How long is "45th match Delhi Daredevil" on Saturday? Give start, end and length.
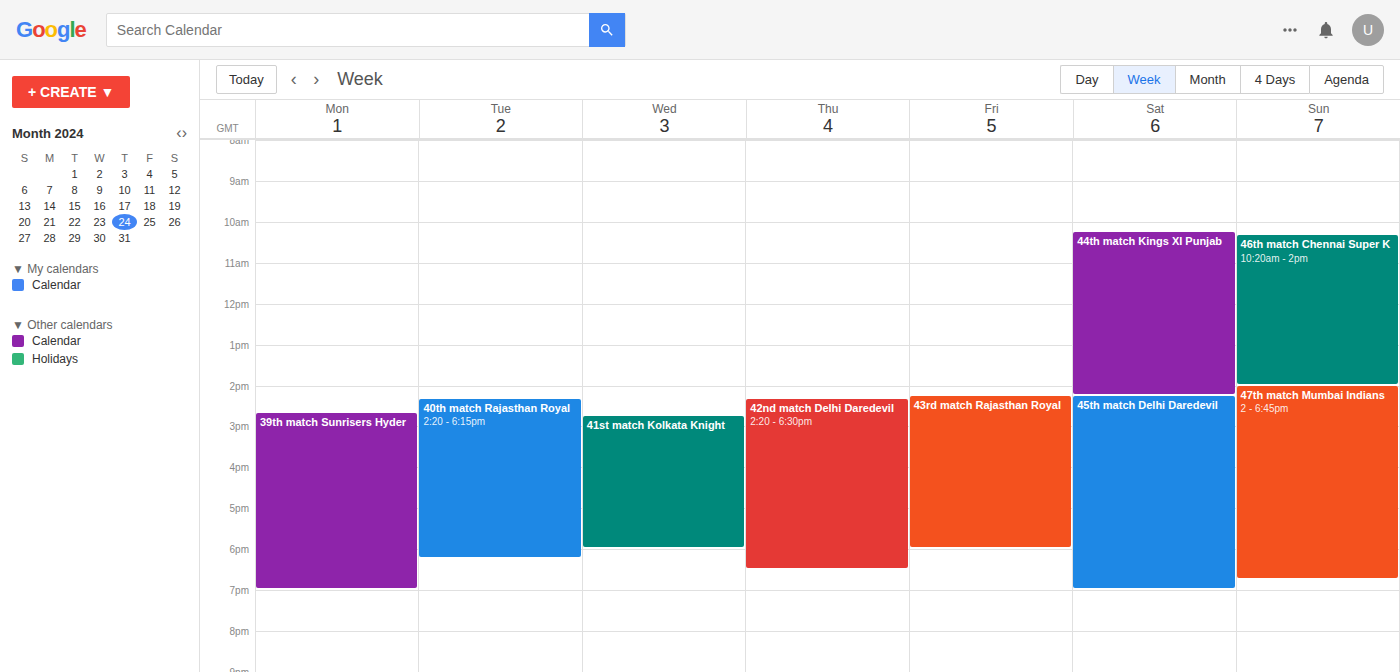
2:15 PM to 7:00 PM, 4 hours 45 minutes